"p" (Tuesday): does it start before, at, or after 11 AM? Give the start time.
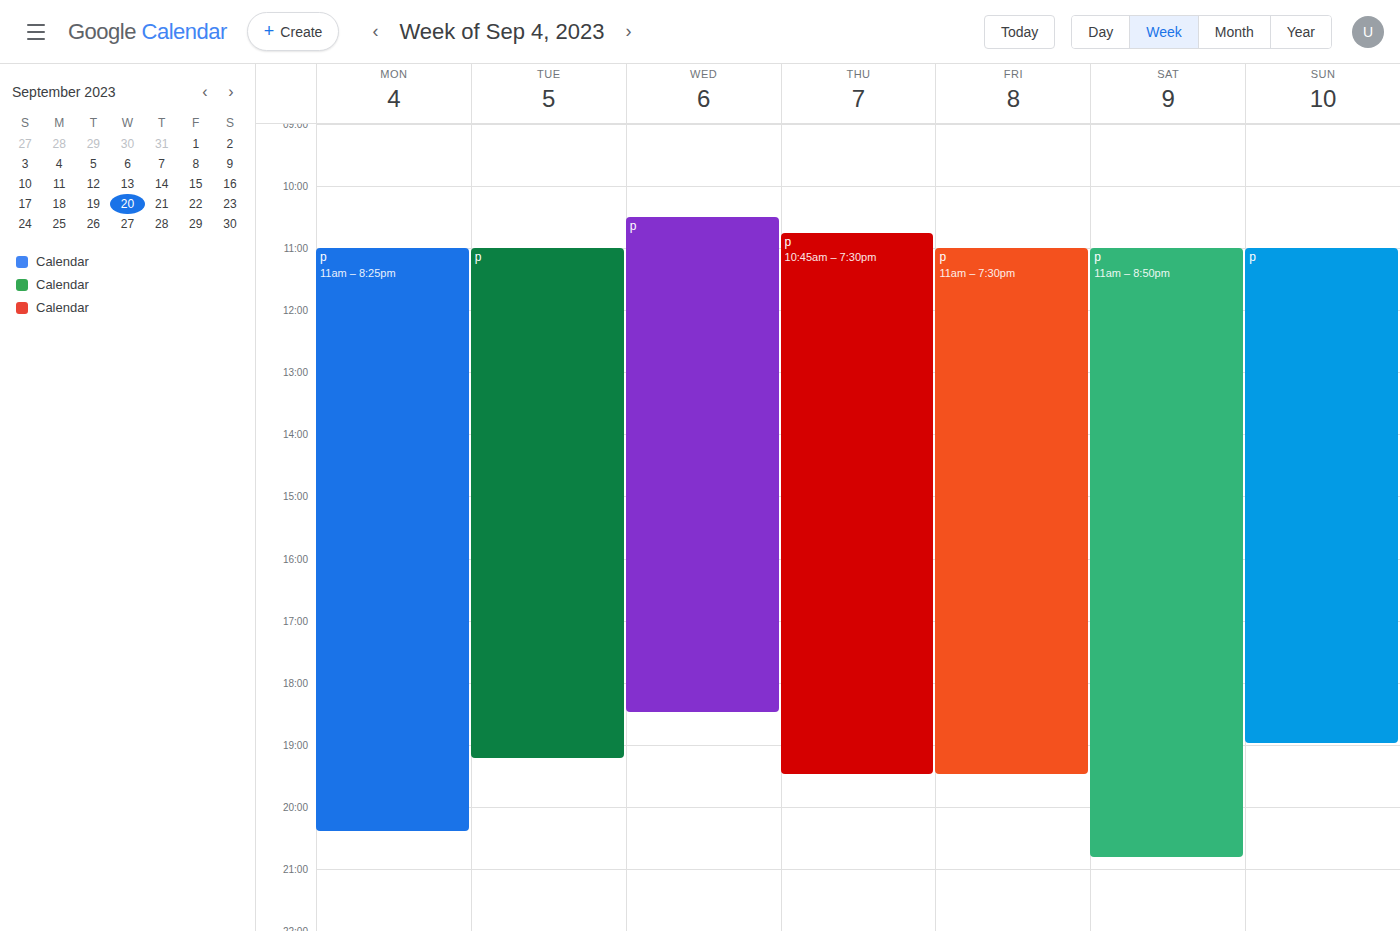
11:00 AM -- exactly at 11 AM, on the 11 AM line.